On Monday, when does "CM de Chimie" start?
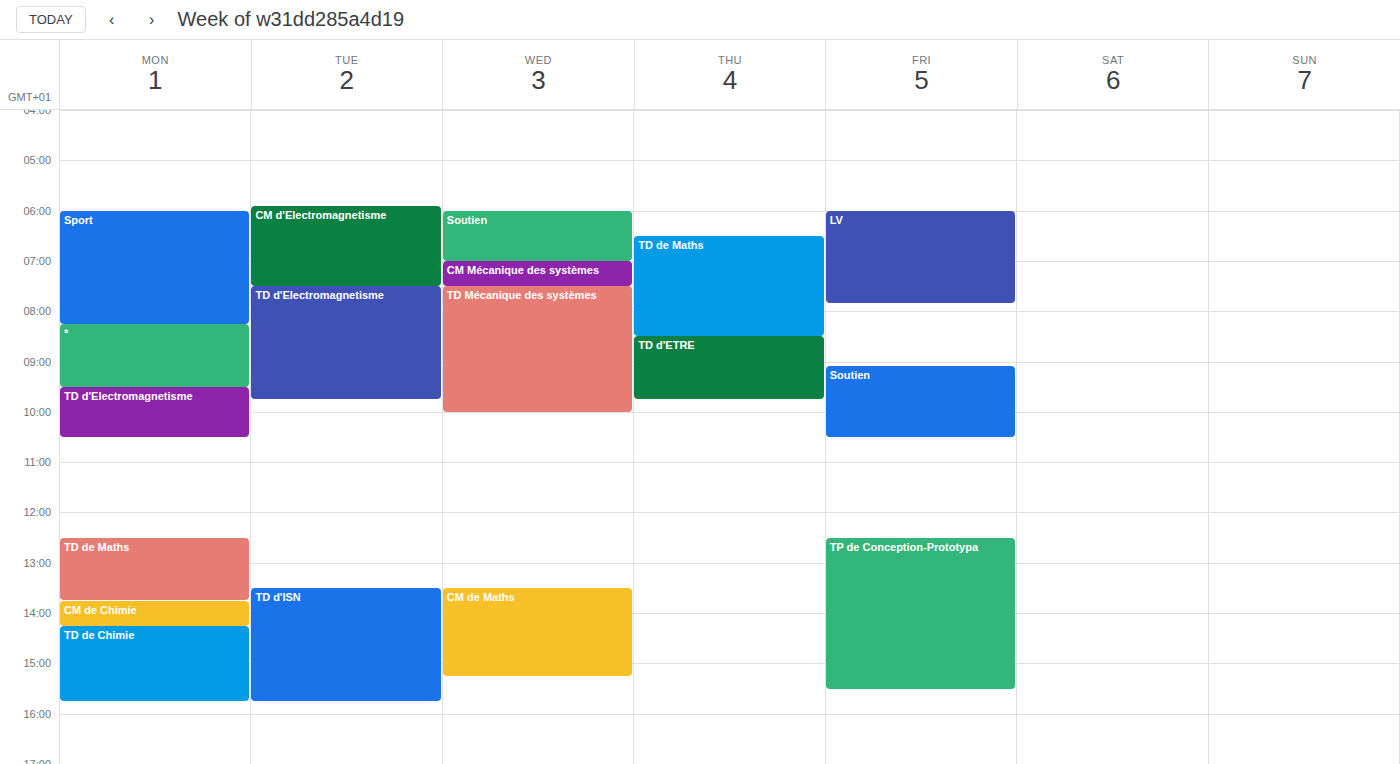
1:45 PM